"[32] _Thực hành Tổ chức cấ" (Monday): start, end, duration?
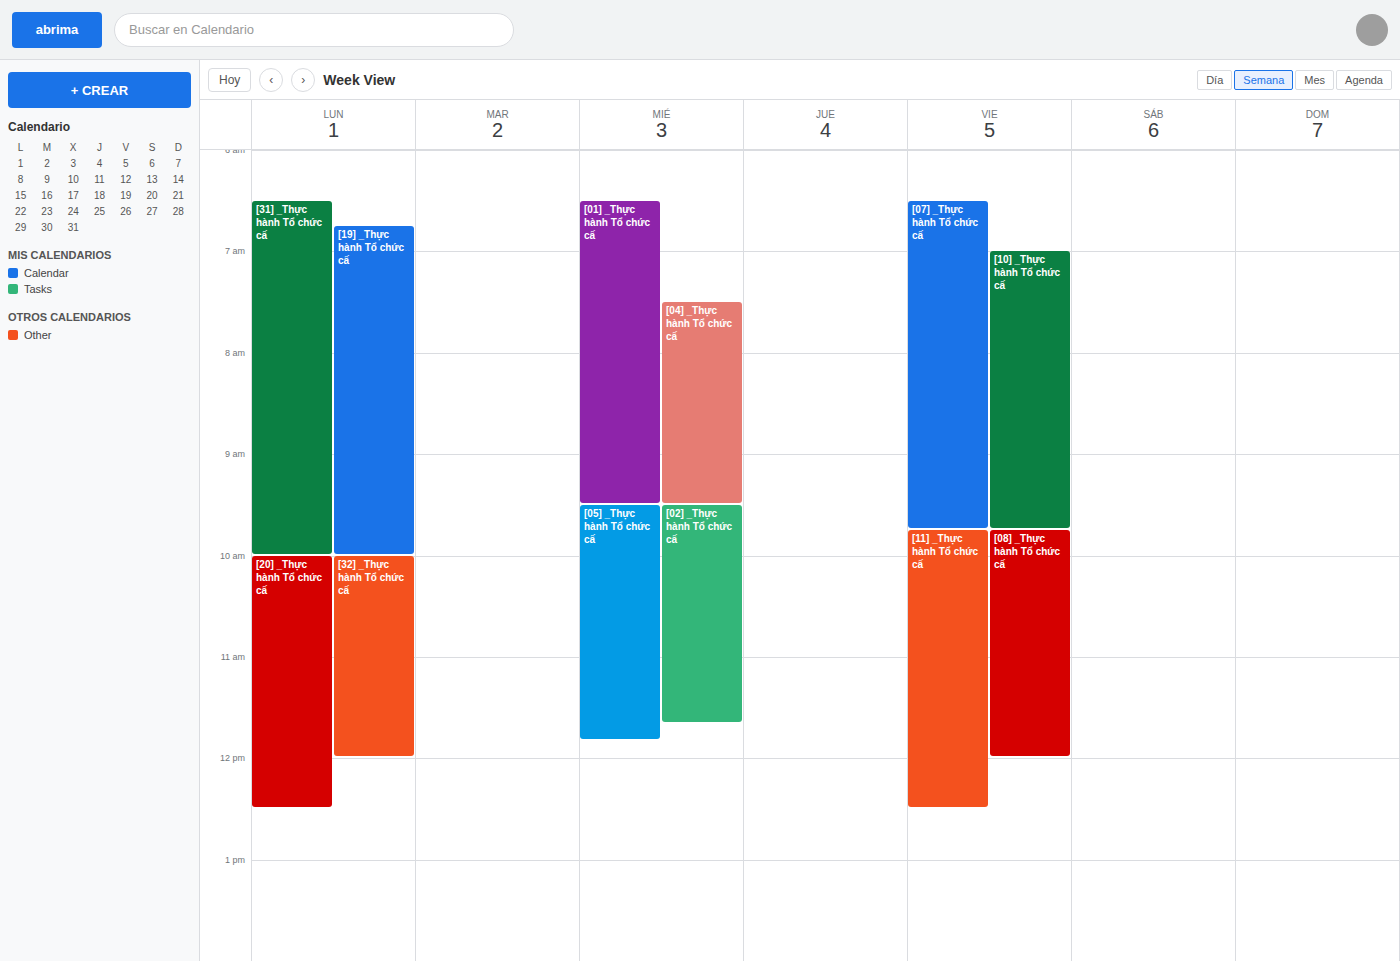
10:00 AM to 12:00 PM, 2 hours